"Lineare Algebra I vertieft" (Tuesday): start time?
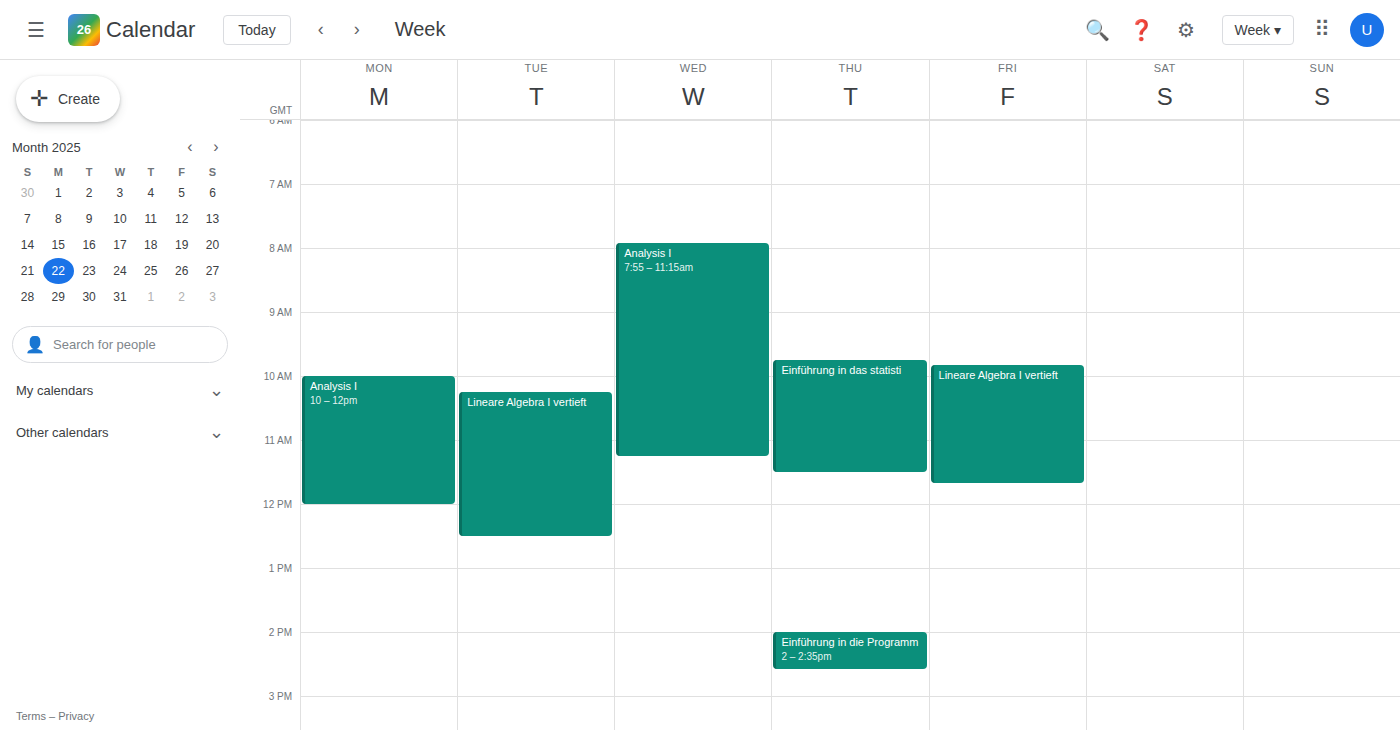
10:15 AM